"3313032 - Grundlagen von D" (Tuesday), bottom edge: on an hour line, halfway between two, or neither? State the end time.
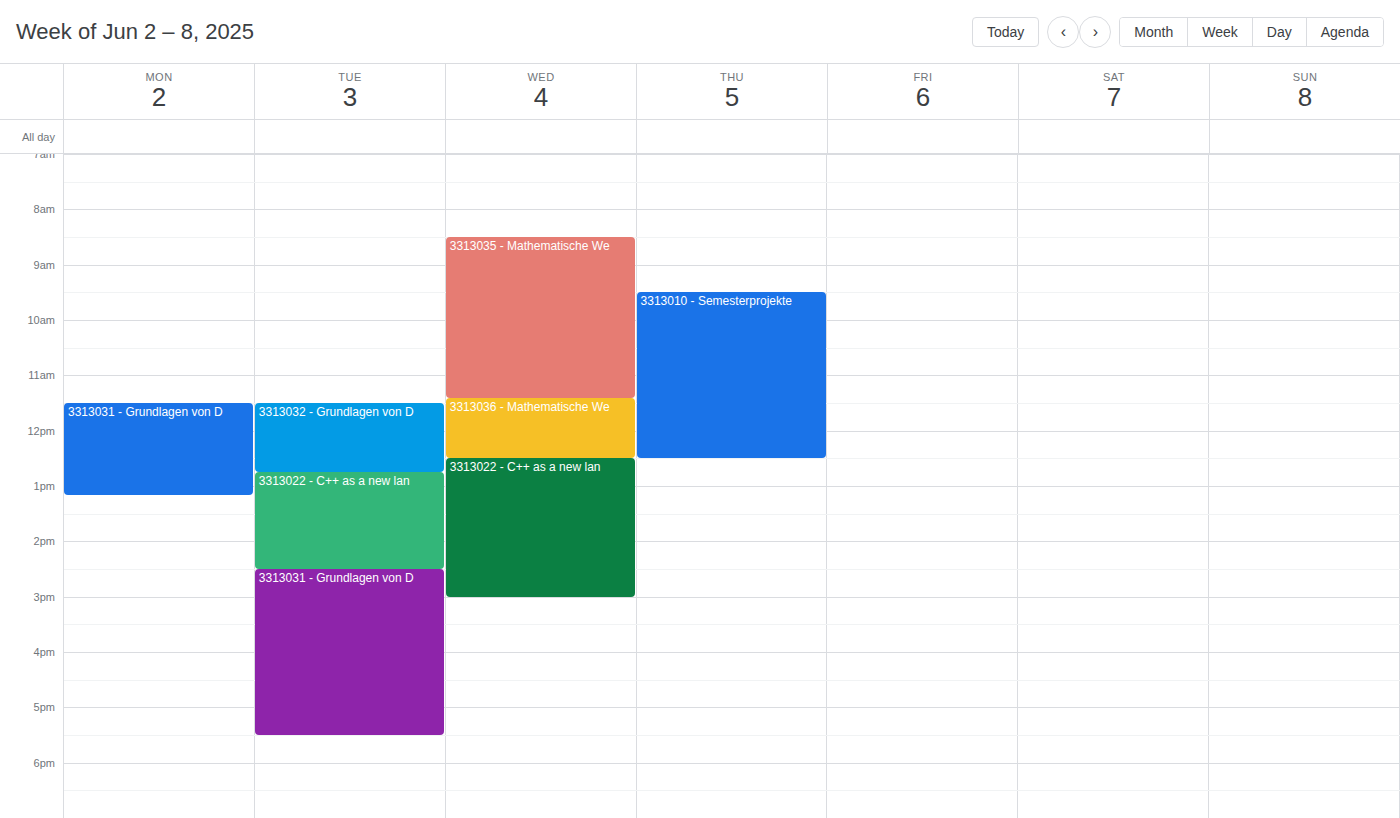
12:45 -- neither: three quarters of the way from the 12:00 line to the 13:00 line.